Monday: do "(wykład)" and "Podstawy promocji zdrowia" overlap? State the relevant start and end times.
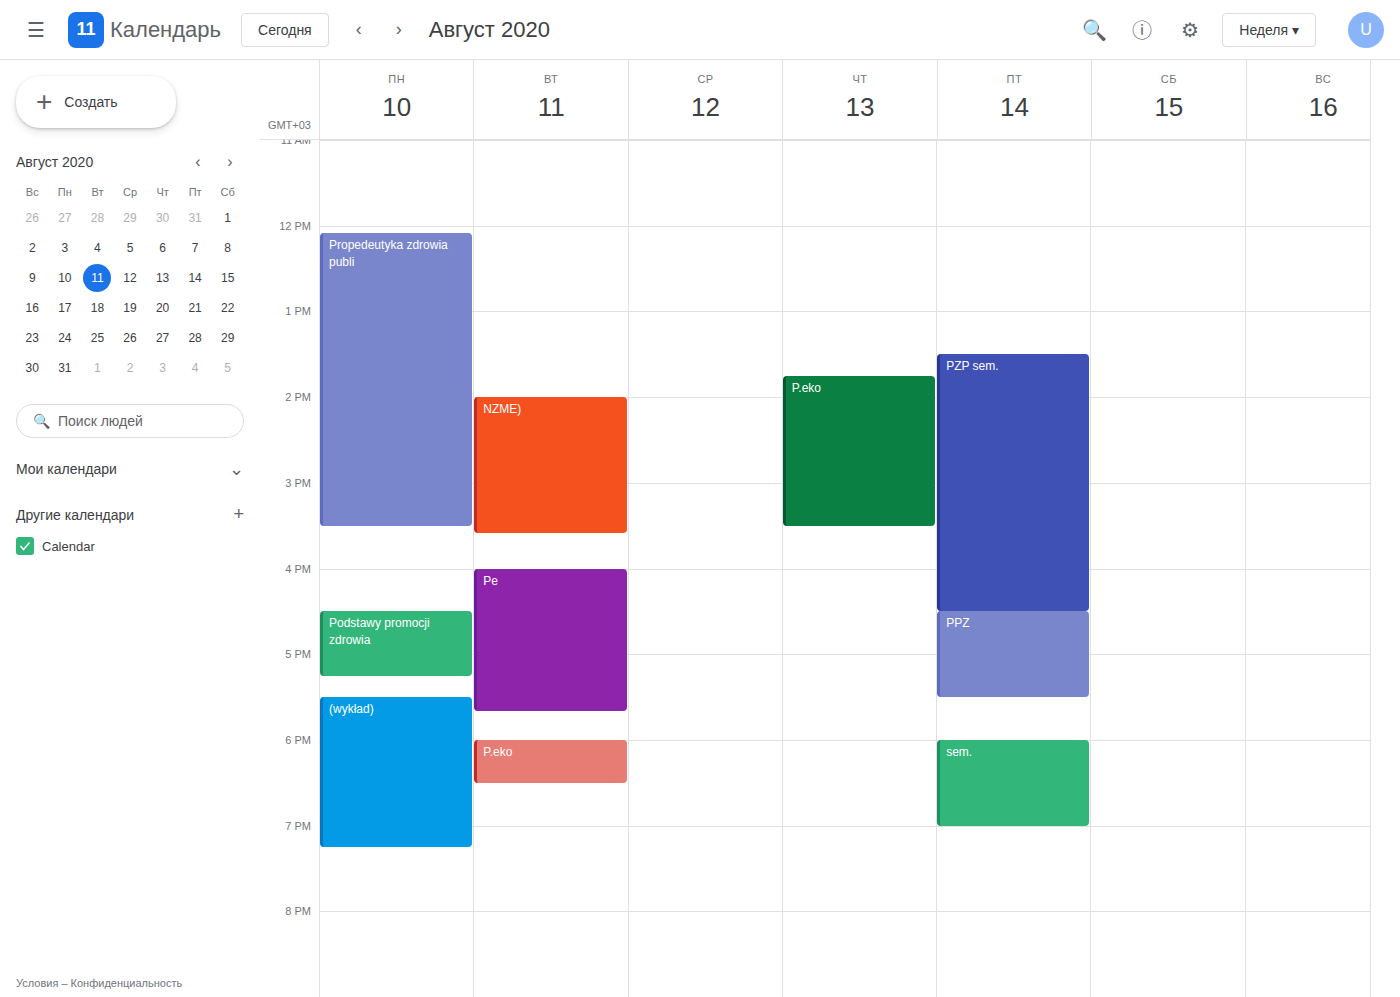
"Podstawy promocji zdrowia" ends at 5:15 PM and "(wykład)" starts at 5:30 PM -- no overlap.